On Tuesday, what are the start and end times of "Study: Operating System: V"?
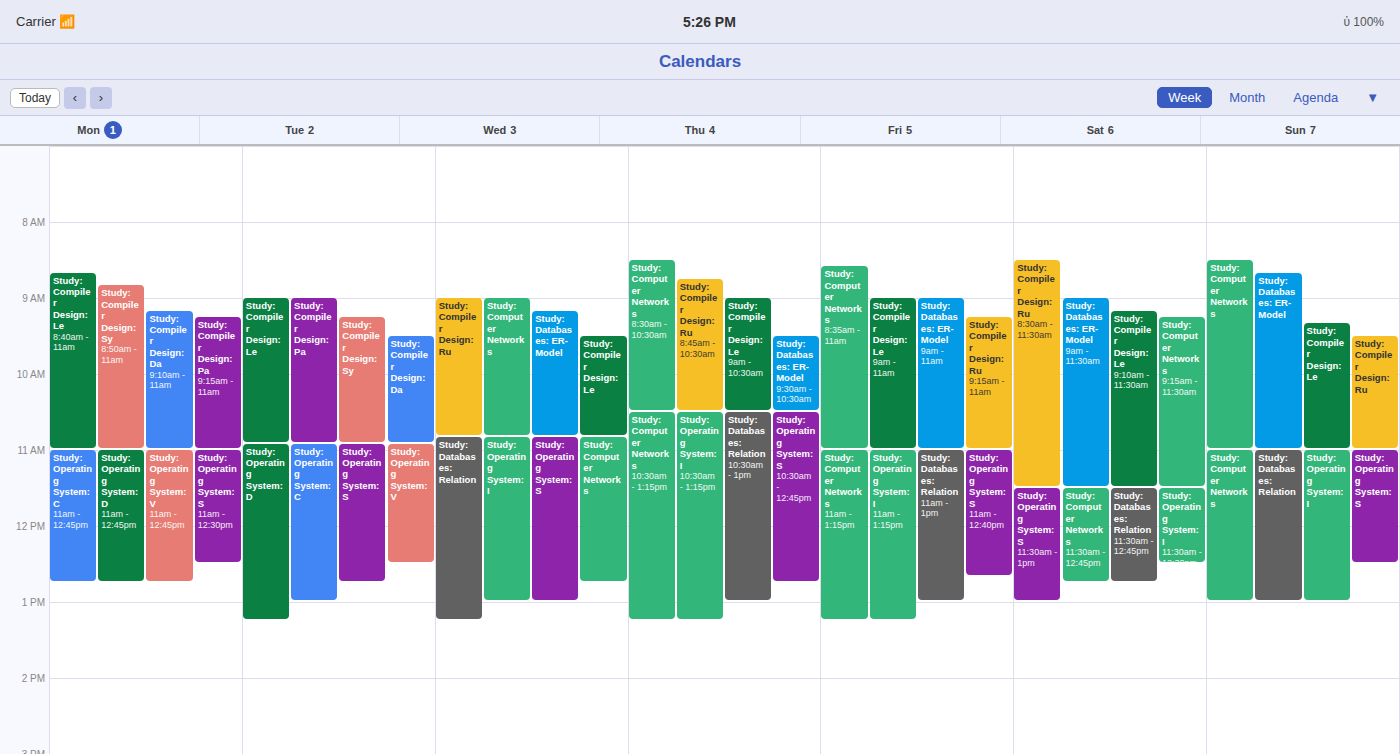
10:55 to 12:30